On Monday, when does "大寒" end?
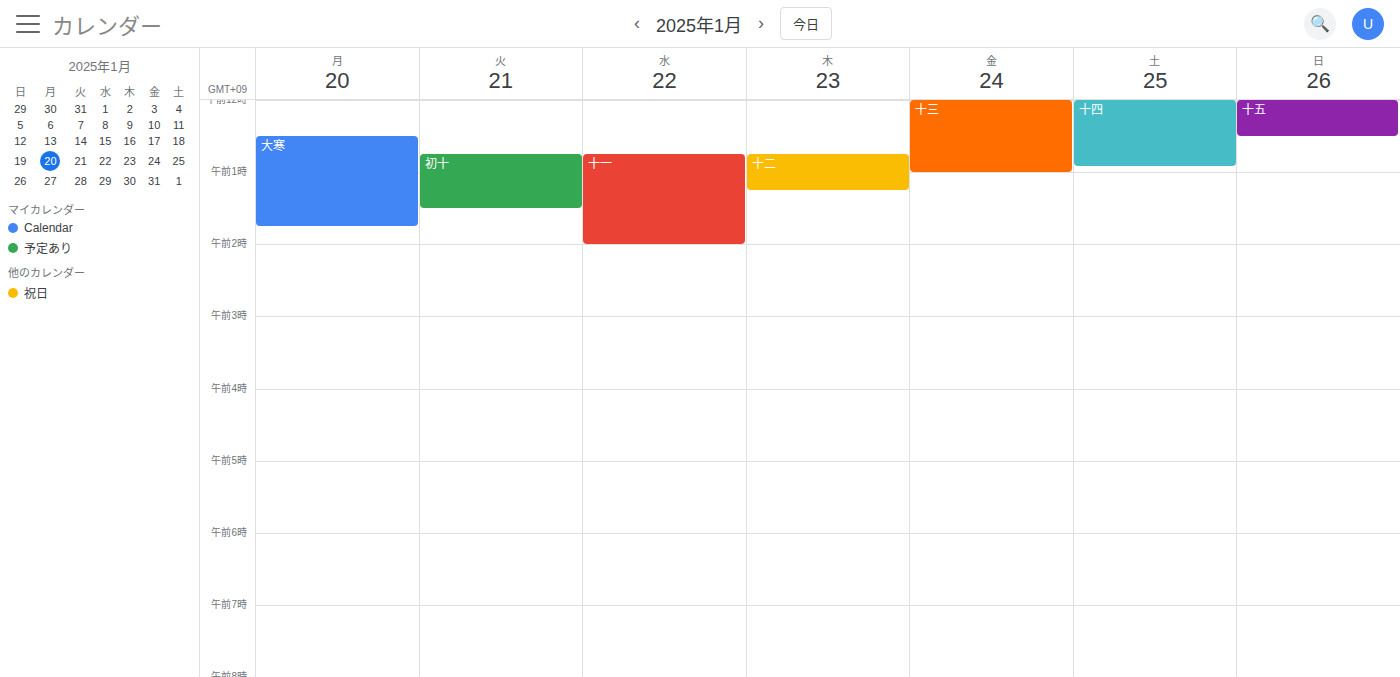
1:45 AM